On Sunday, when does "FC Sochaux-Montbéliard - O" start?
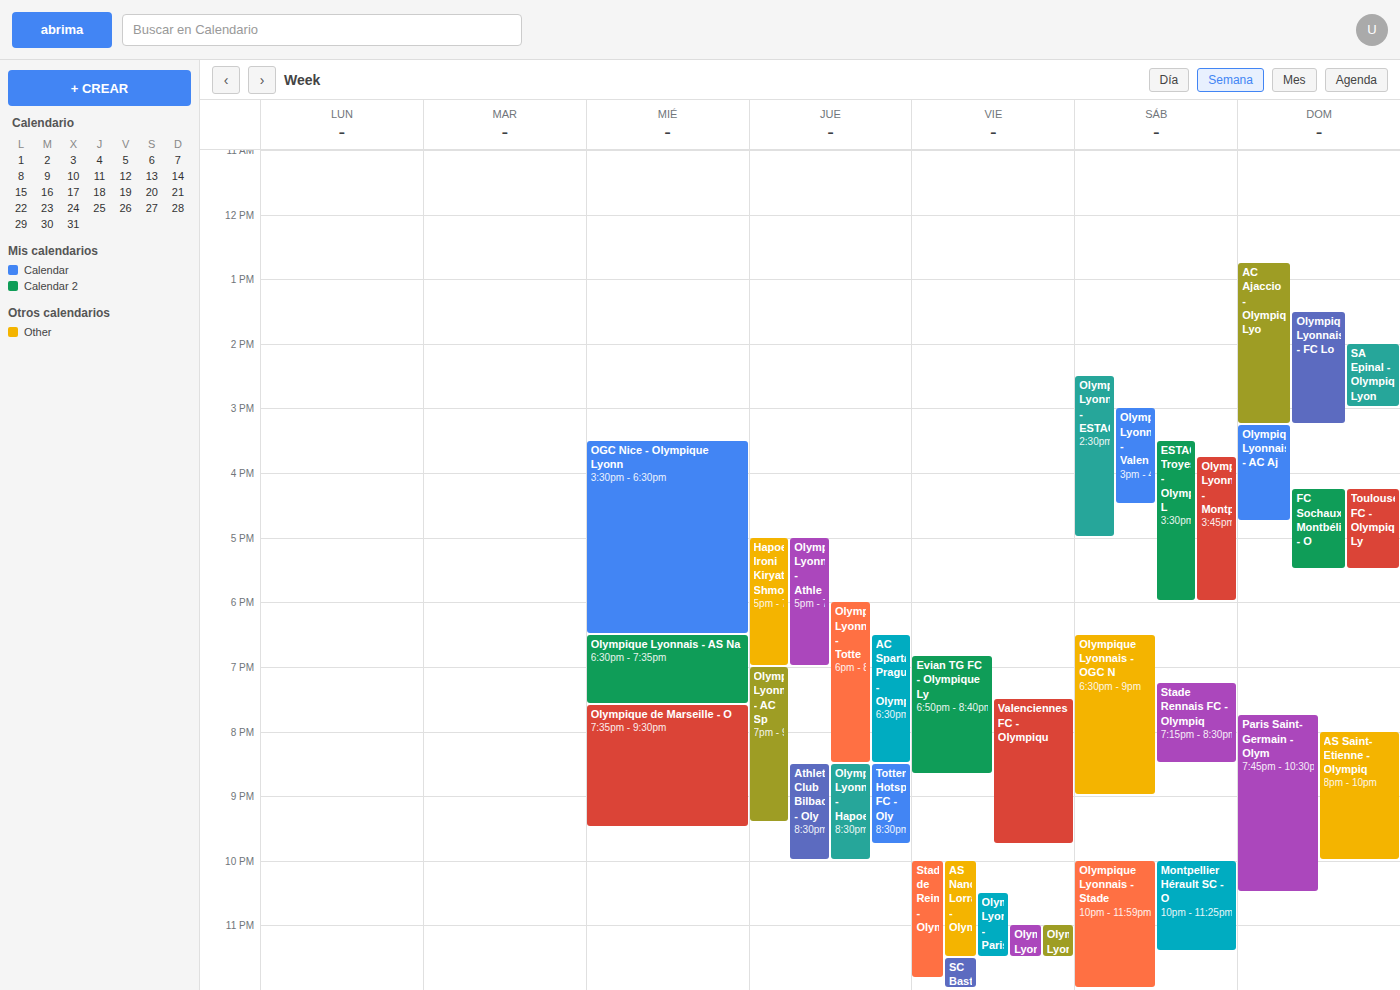
4:15 PM